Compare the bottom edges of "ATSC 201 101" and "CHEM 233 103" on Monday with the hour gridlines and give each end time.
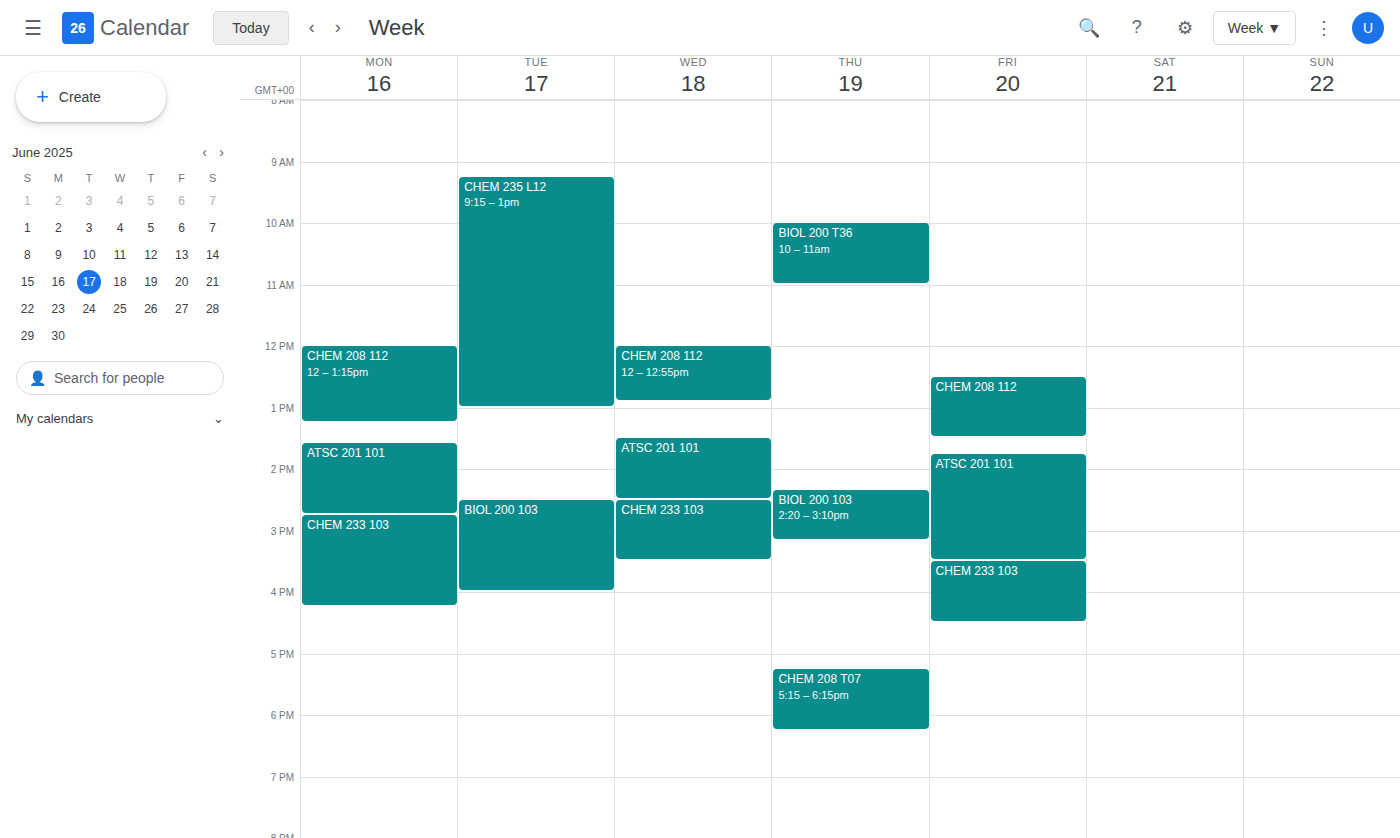
"ATSC 201 101": 2:45 PM, neither: three quarters of the way from the 2 PM line to the 3 PM line. "CHEM 233 103": 4:15 PM, neither: a quarter of the way from the 4 PM line to the 5 PM line.